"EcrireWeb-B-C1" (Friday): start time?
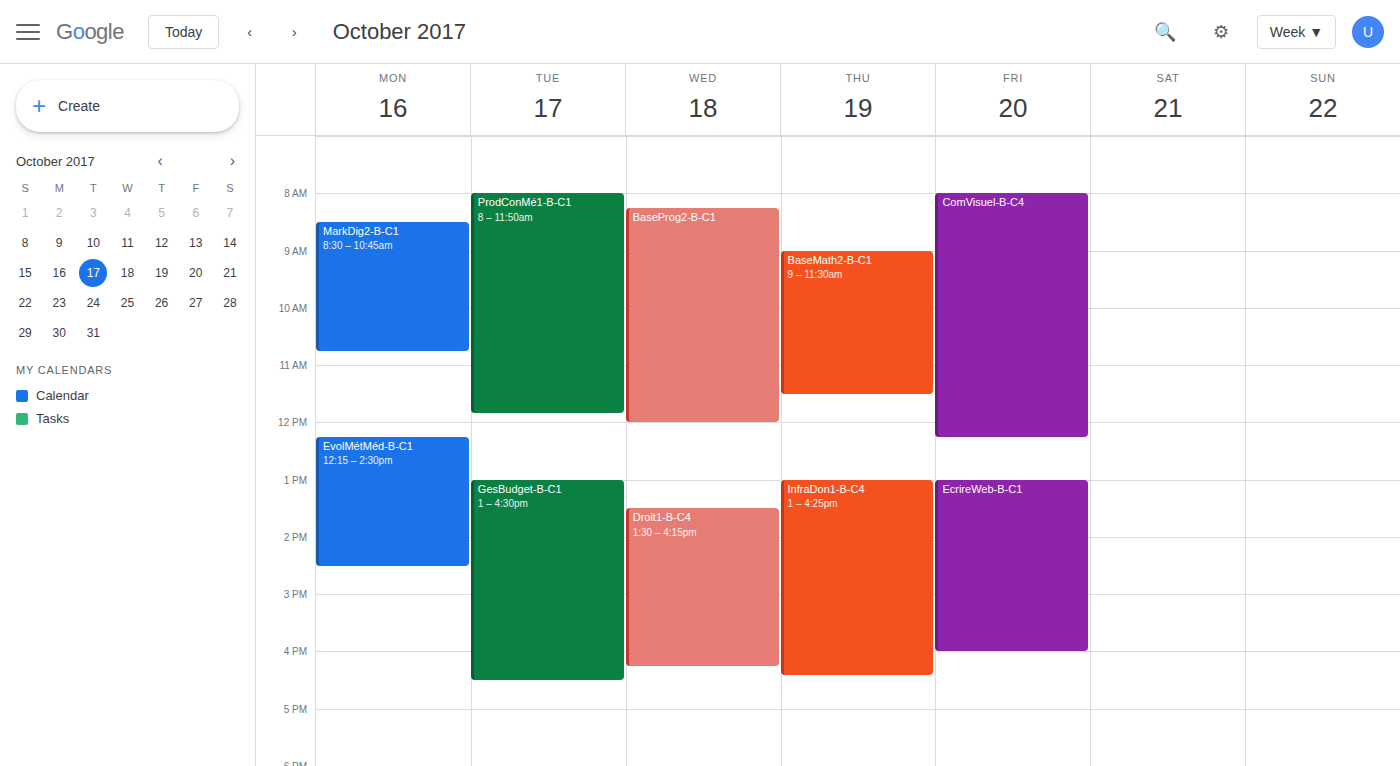
13:00